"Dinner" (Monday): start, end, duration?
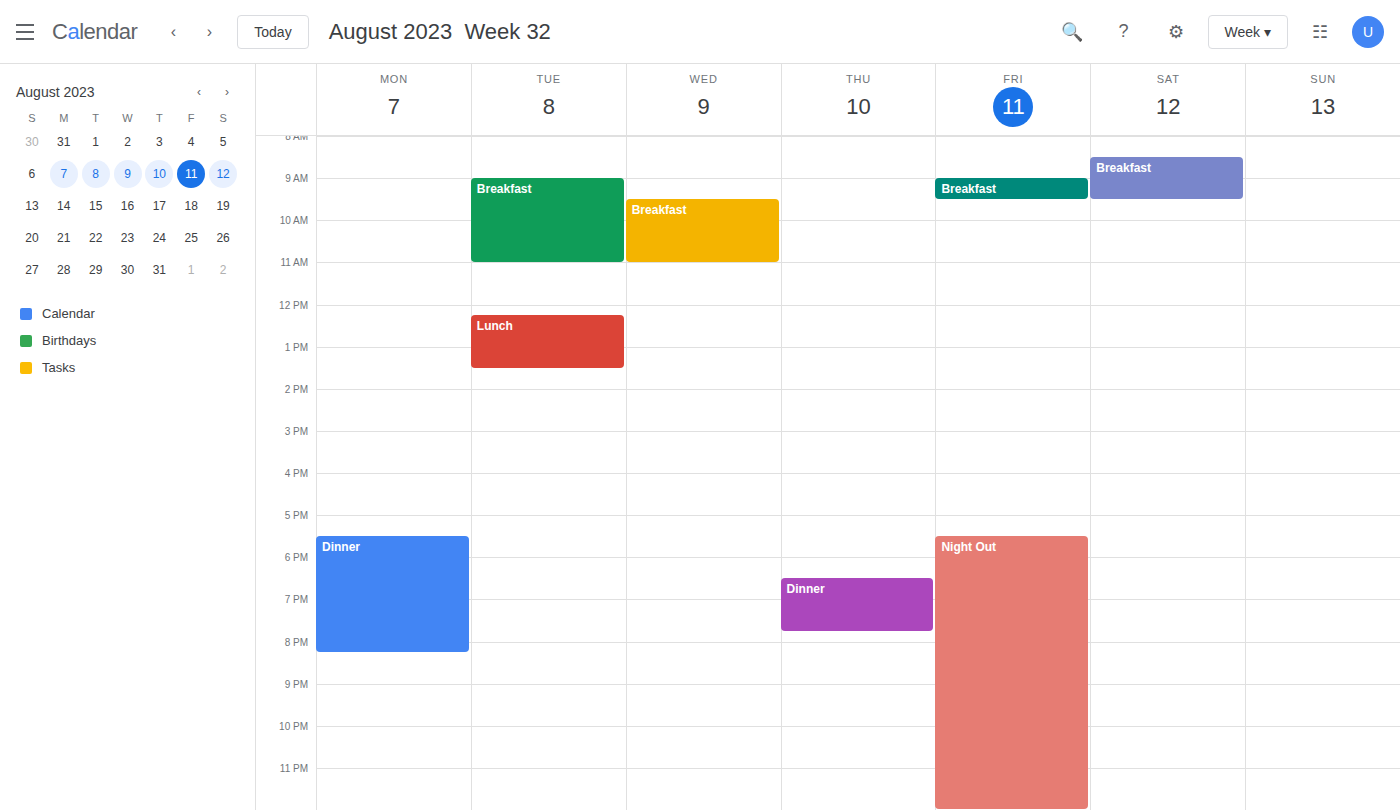
5:30 PM to 8:15 PM, 2 hours 45 minutes